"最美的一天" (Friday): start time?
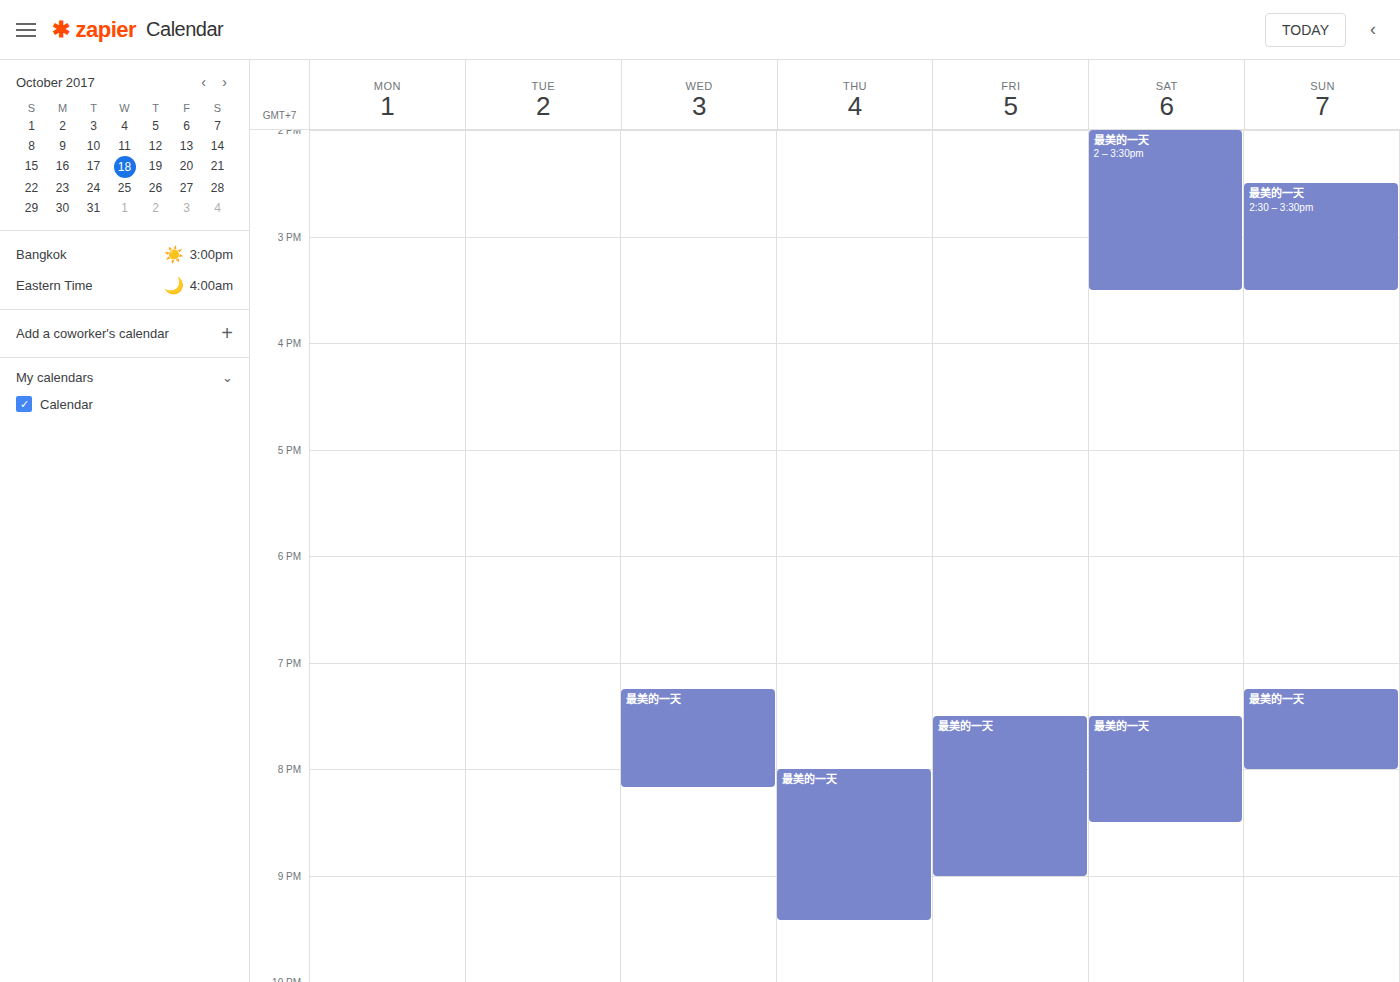
7:30 PM